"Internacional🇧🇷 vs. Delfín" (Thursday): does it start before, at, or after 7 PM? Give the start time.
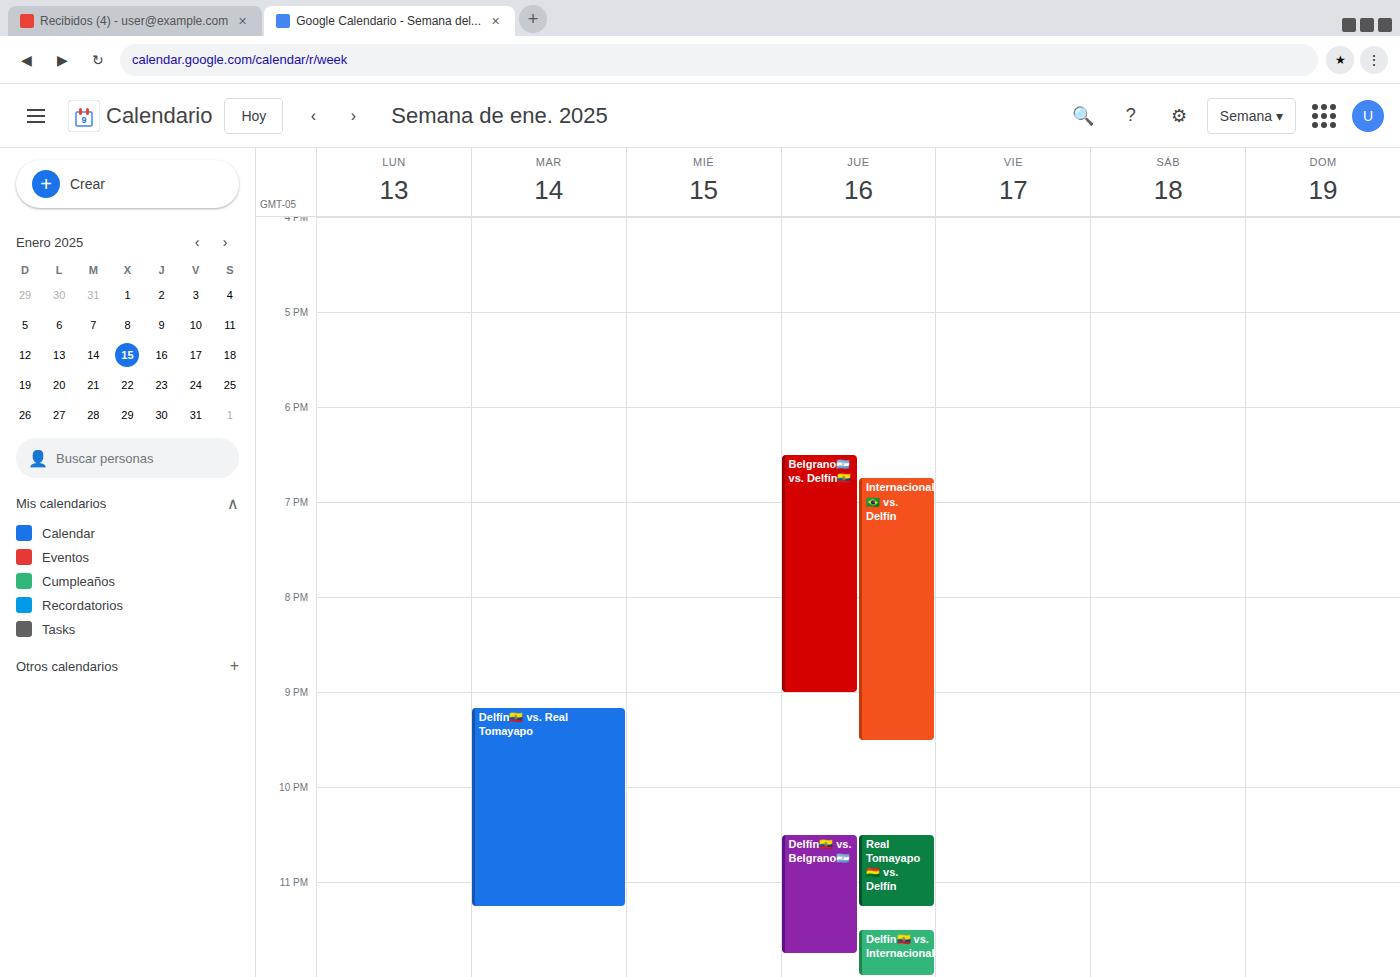
6:45 PM -- before 7 PM, 15 minutes above the 7 PM line.